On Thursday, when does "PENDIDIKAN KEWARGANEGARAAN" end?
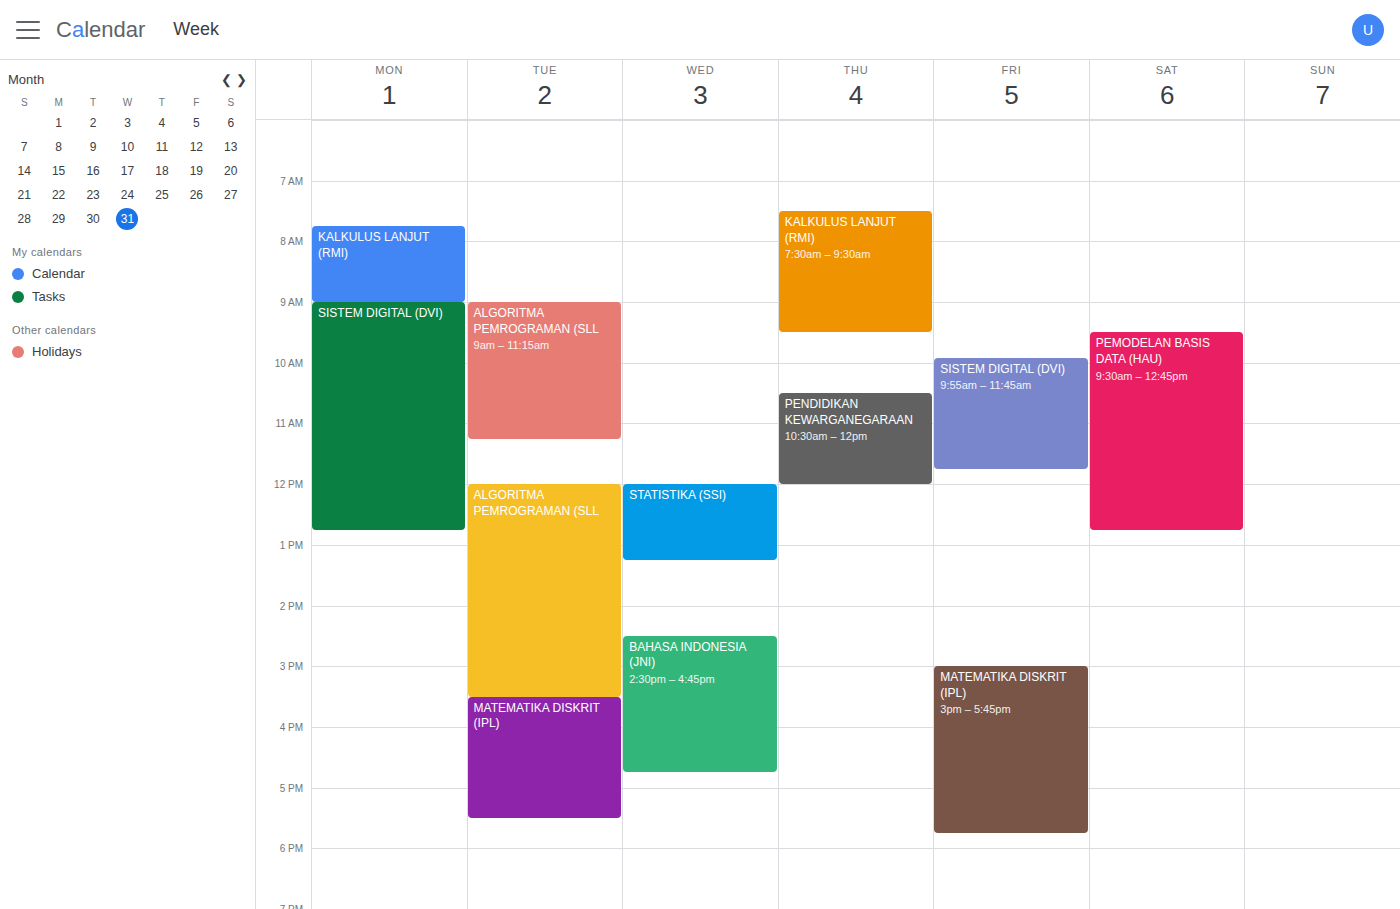
12:00 PM